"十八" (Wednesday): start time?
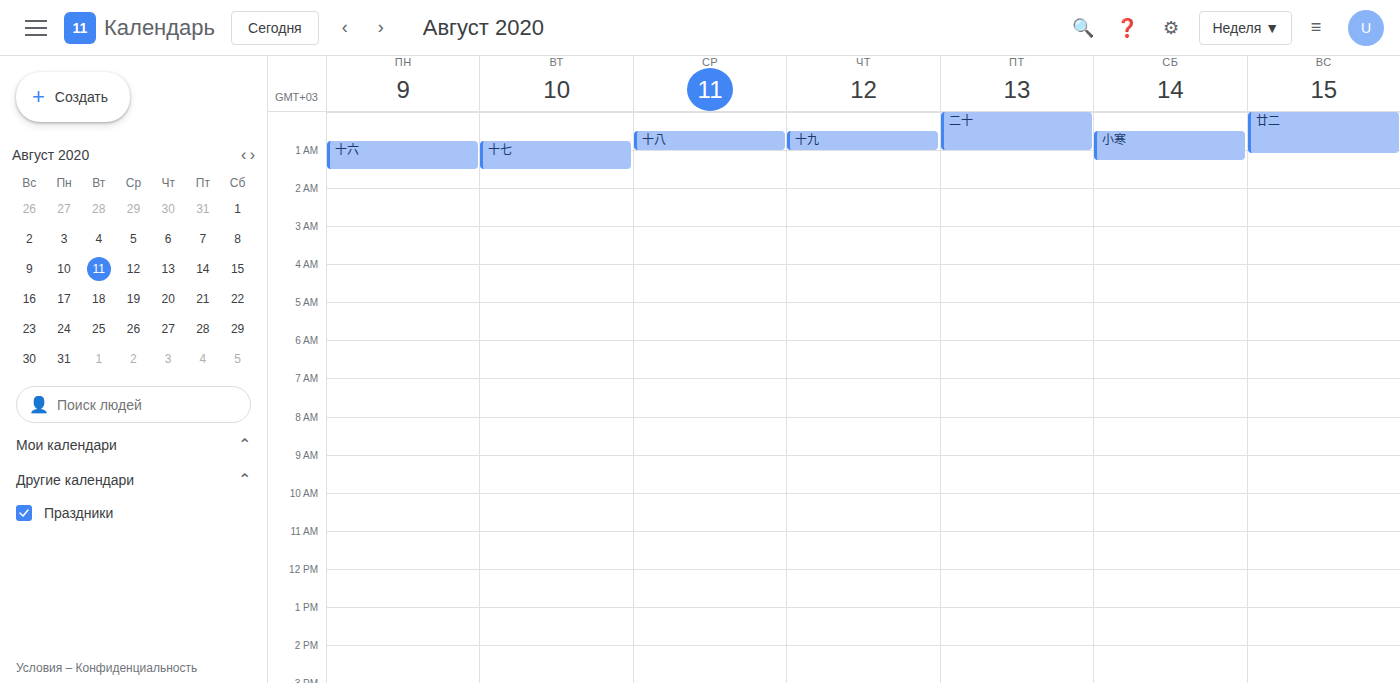
12:30 AM